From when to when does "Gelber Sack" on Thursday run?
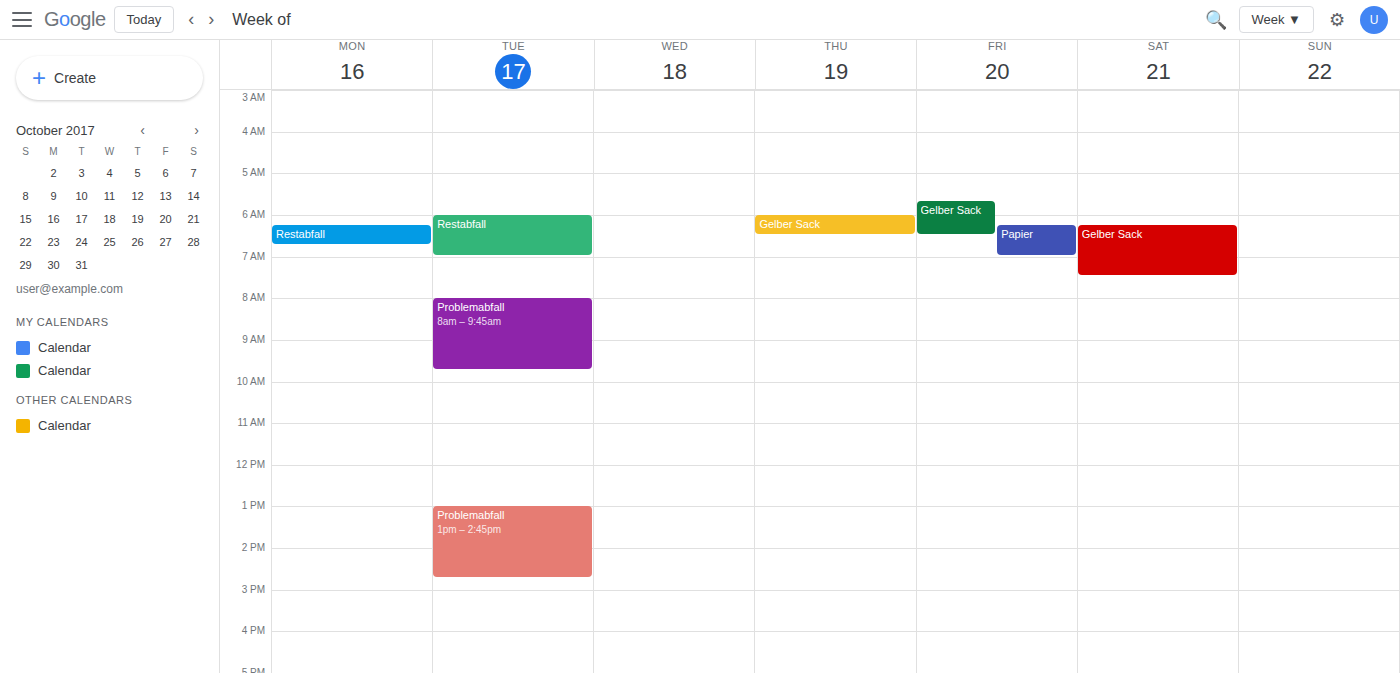
06:00 to 06:30